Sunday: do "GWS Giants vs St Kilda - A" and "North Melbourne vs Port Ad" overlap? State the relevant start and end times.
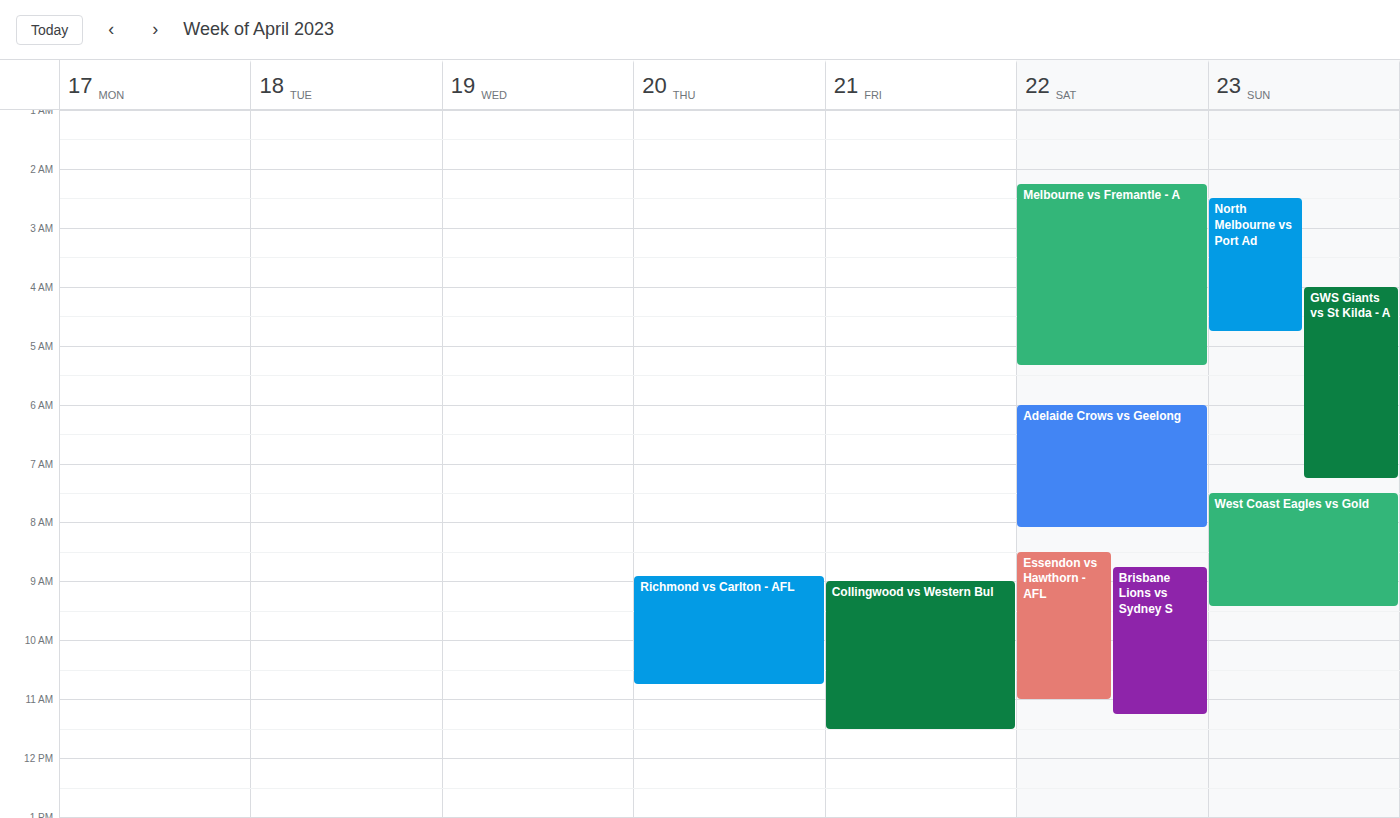
"GWS Giants vs St Kilda - A" starts at 4:00 AM, before "North Melbourne vs Port Ad" ends at 4:45 AM -- they overlap.